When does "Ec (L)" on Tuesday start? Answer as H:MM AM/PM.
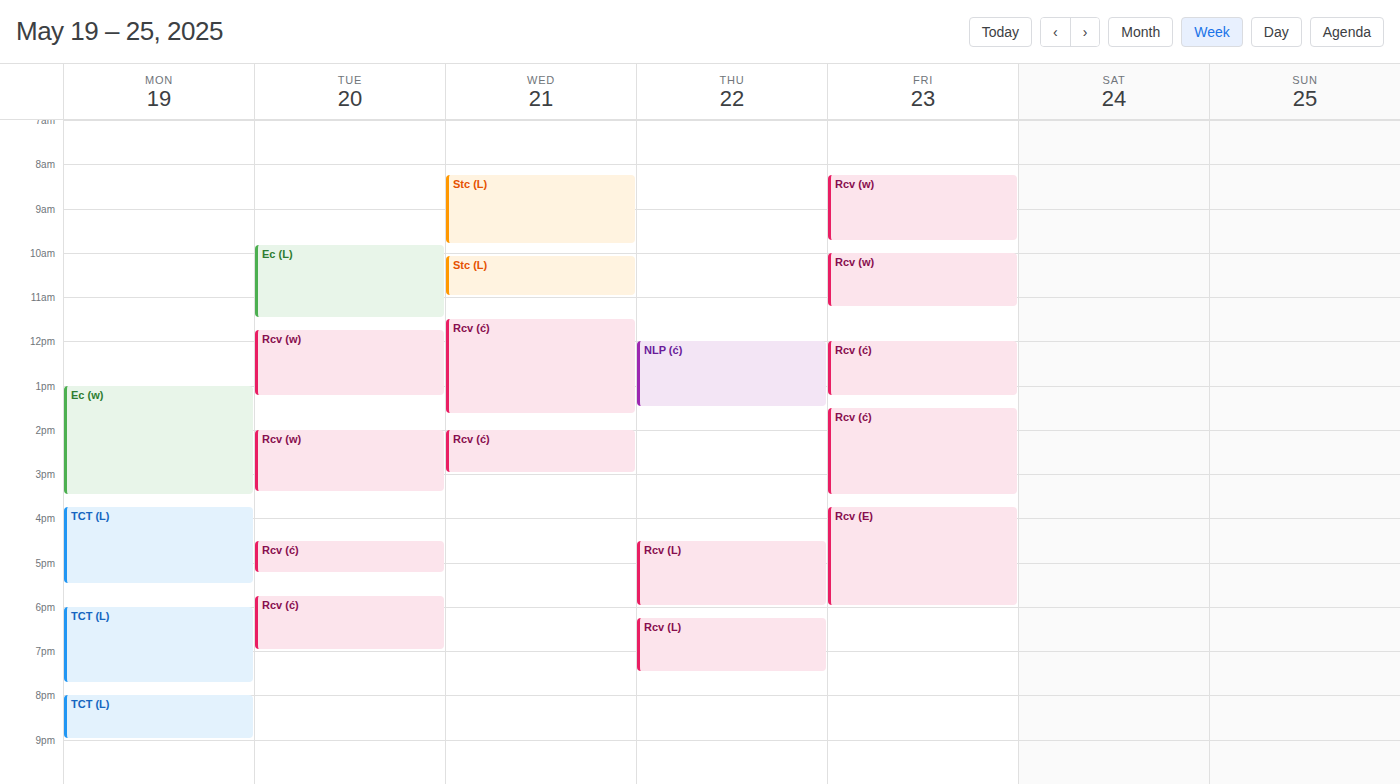
9:50 AM